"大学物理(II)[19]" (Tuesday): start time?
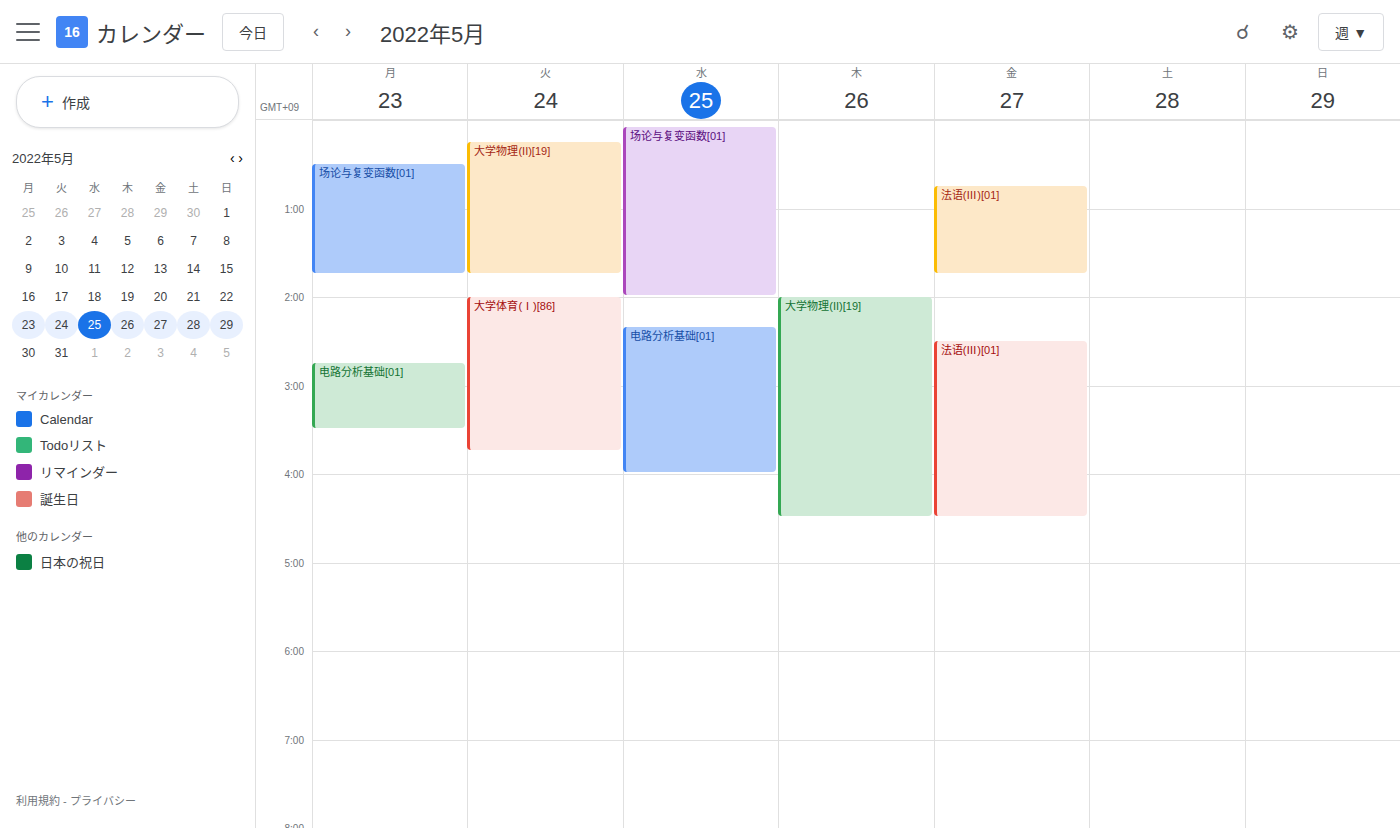
12:15 AM